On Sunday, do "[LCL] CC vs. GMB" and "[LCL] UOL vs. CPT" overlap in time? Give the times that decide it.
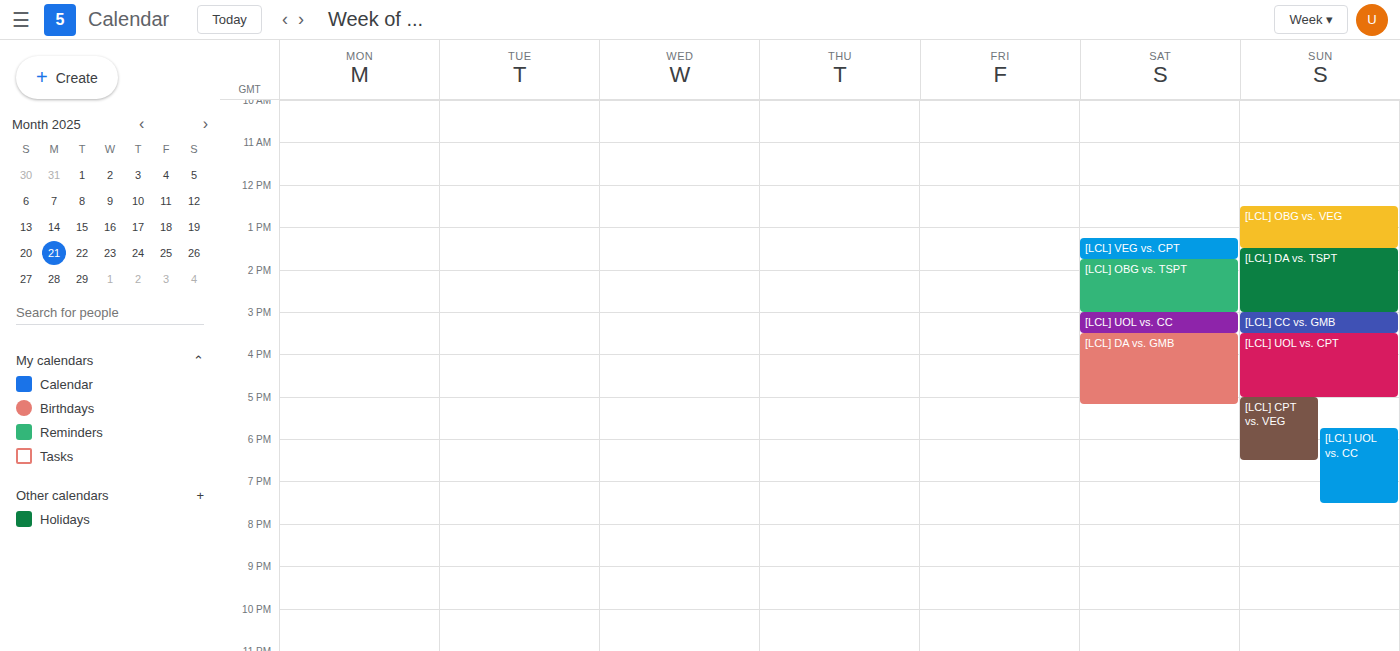
"[LCL] CC vs. GMB" ends at 3:30 PM, exactly when "[LCL] UOL vs. CPT" starts -- they touch but do not overlap.